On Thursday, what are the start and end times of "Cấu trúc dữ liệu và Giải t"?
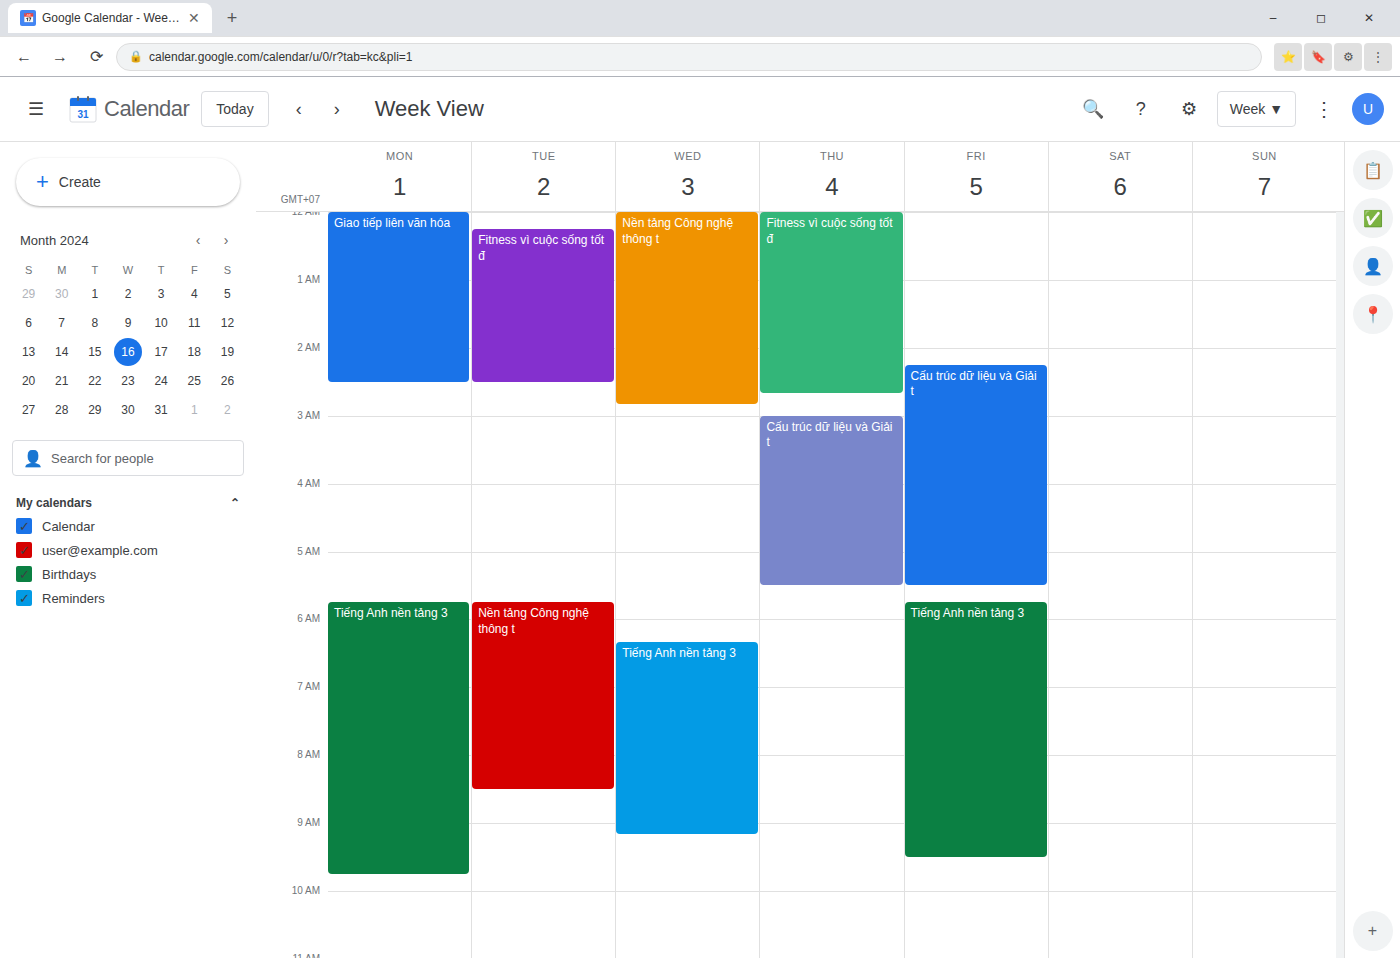
3:00 AM to 5:30 AM